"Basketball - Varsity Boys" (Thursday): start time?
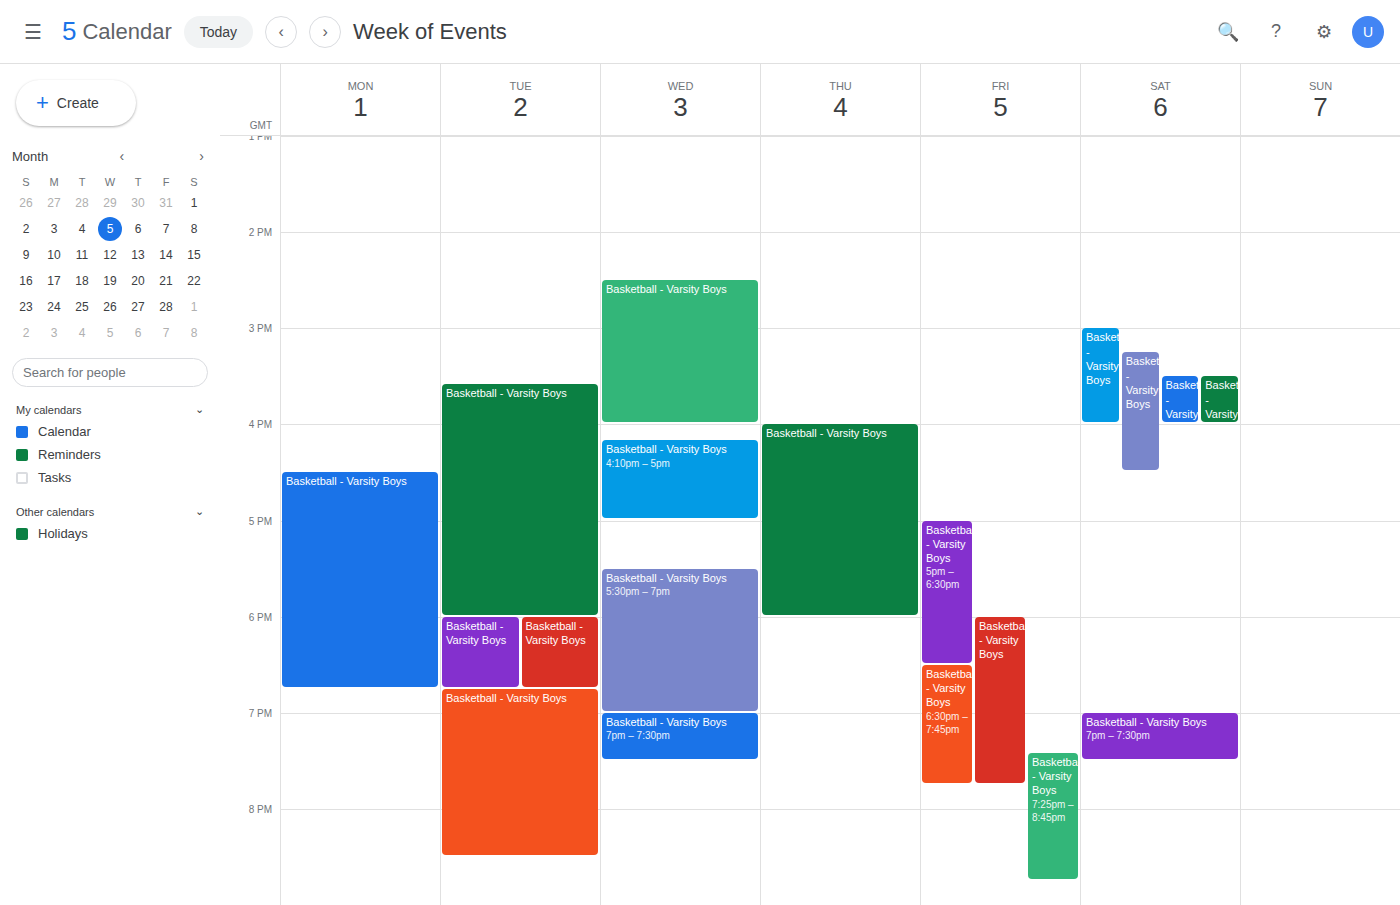
4:00 PM